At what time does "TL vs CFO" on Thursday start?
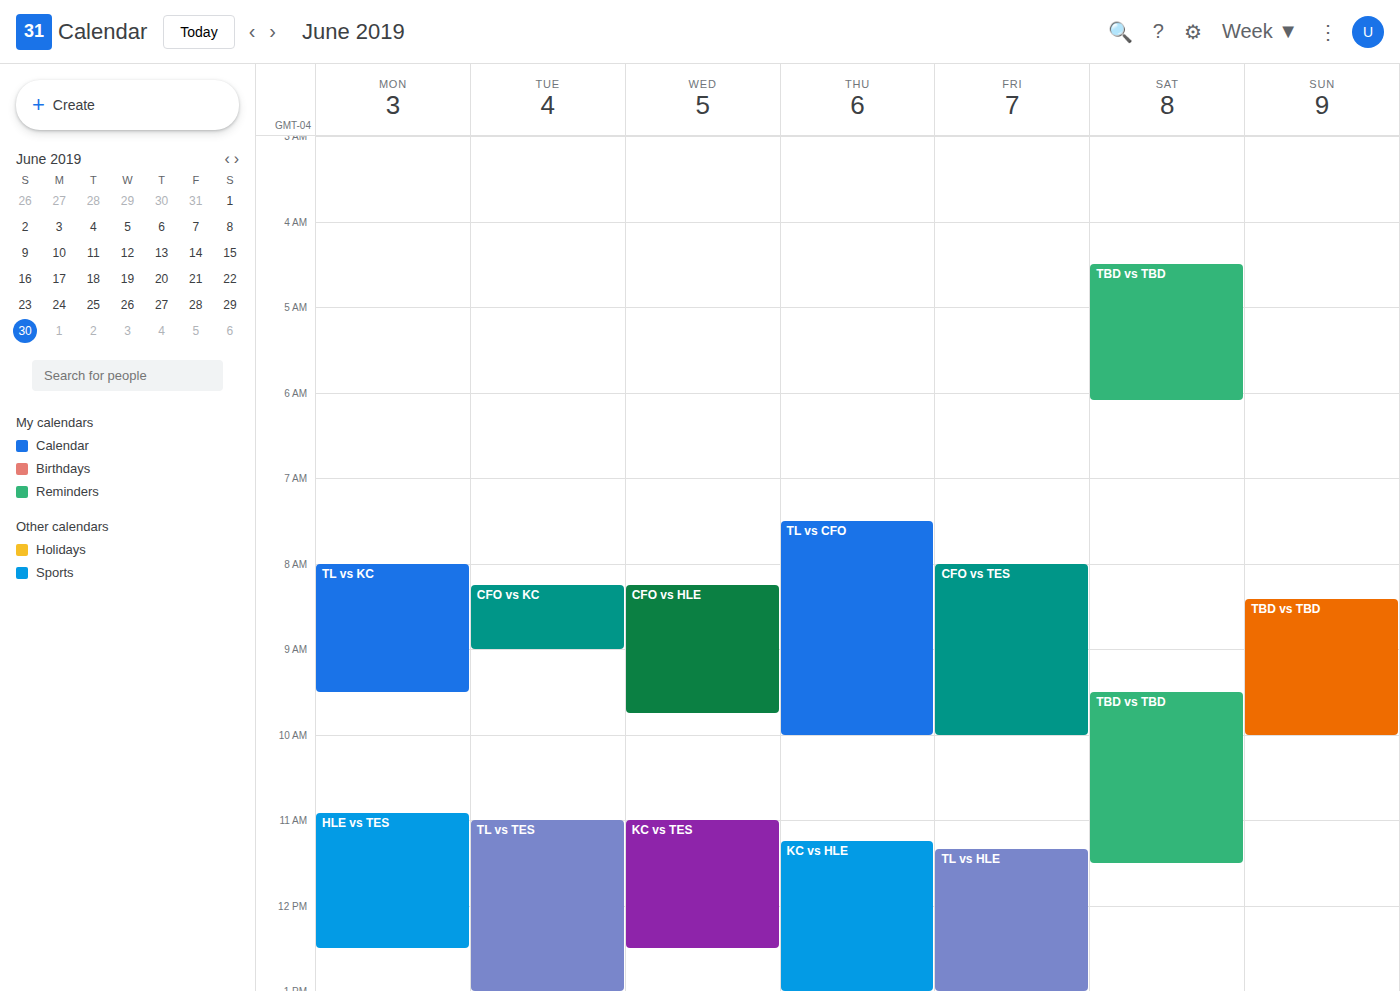
7:30 AM